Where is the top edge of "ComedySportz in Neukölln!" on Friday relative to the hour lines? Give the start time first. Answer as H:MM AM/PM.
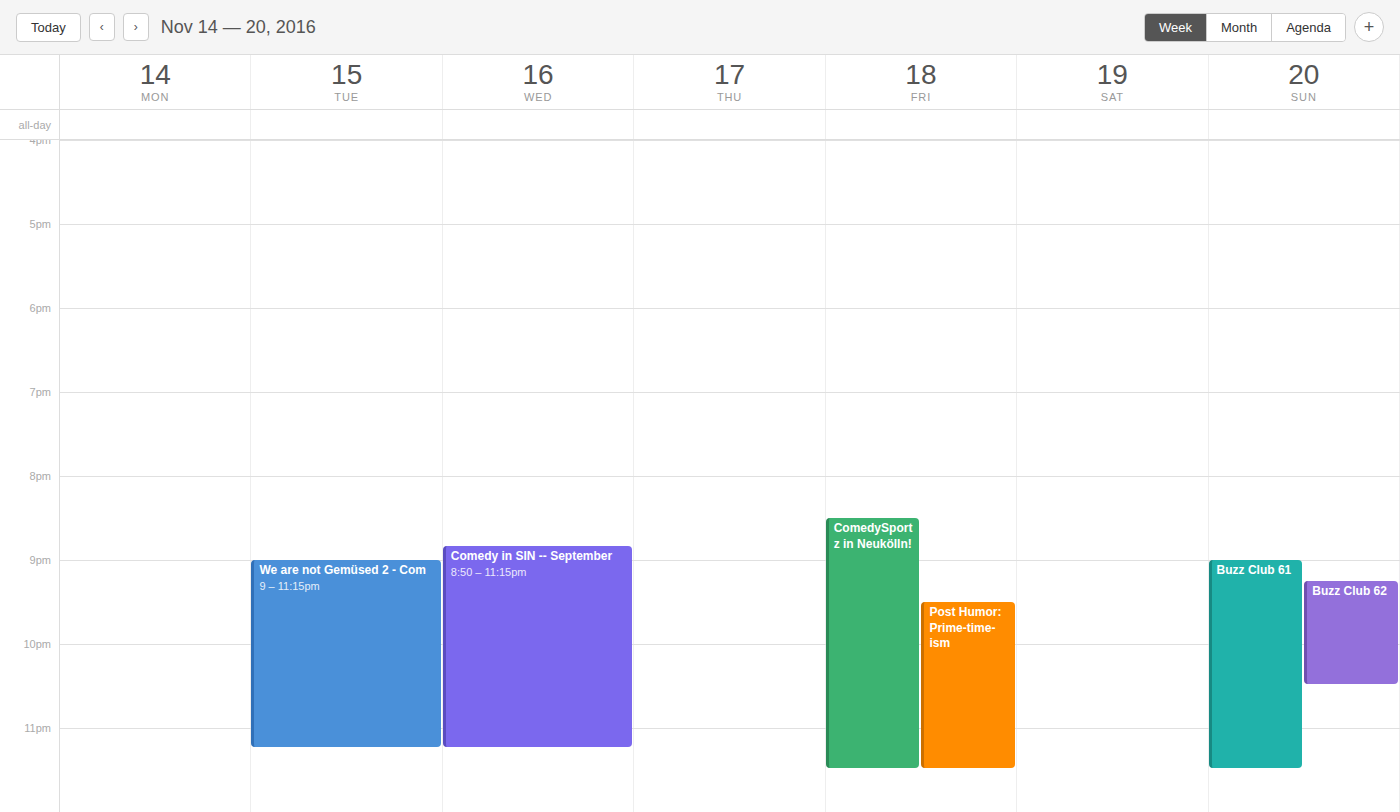
8:30 PM -- halfway between the 8 PM and 9 PM lines.